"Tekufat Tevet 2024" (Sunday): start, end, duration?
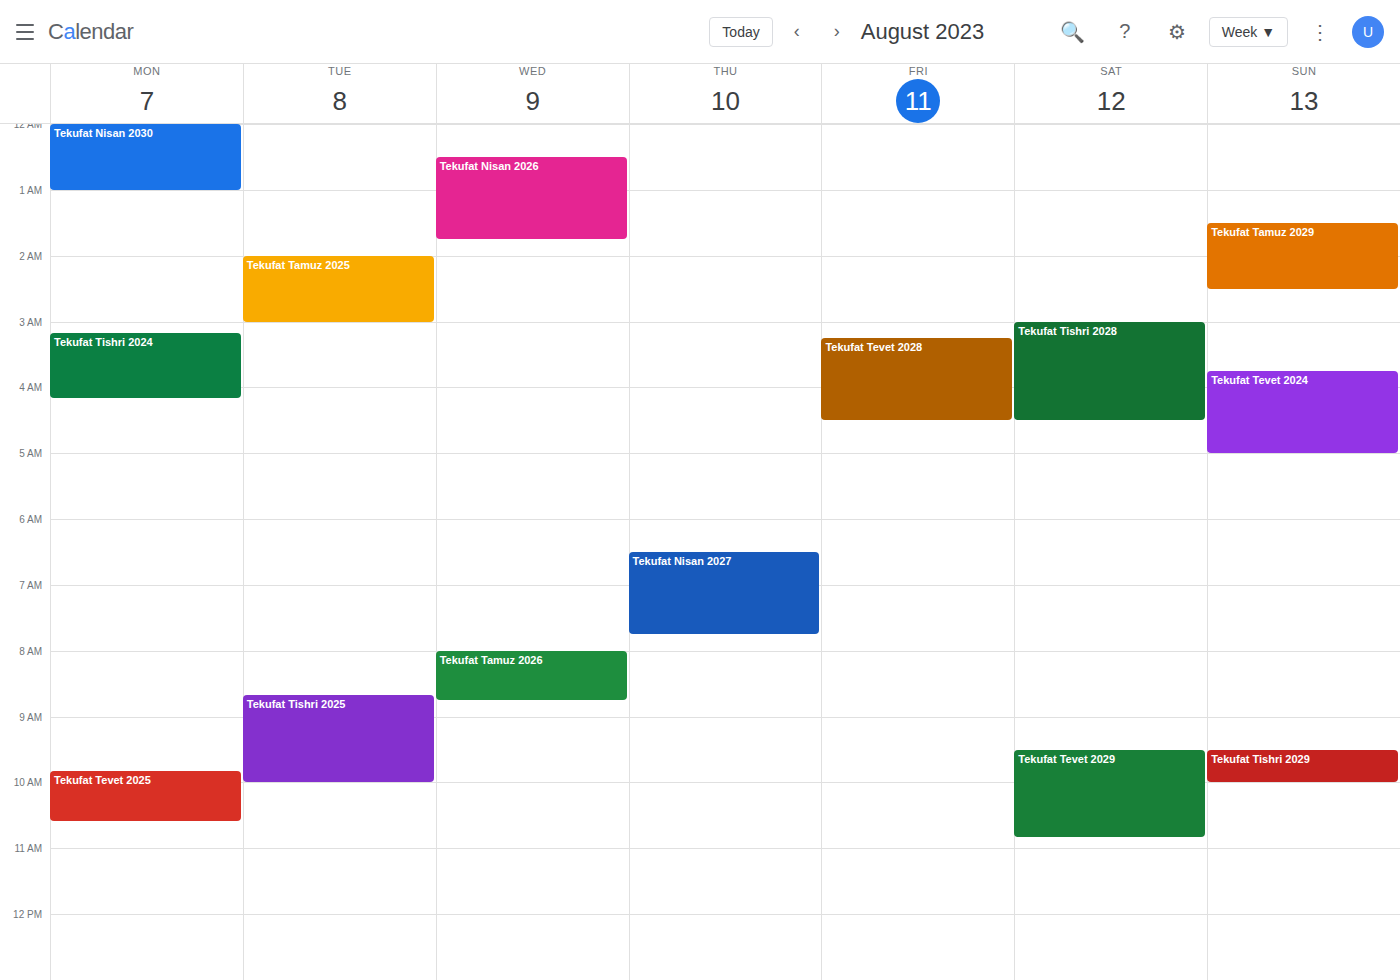
3:45 AM to 5:00 AM, 1 hour 15 minutes